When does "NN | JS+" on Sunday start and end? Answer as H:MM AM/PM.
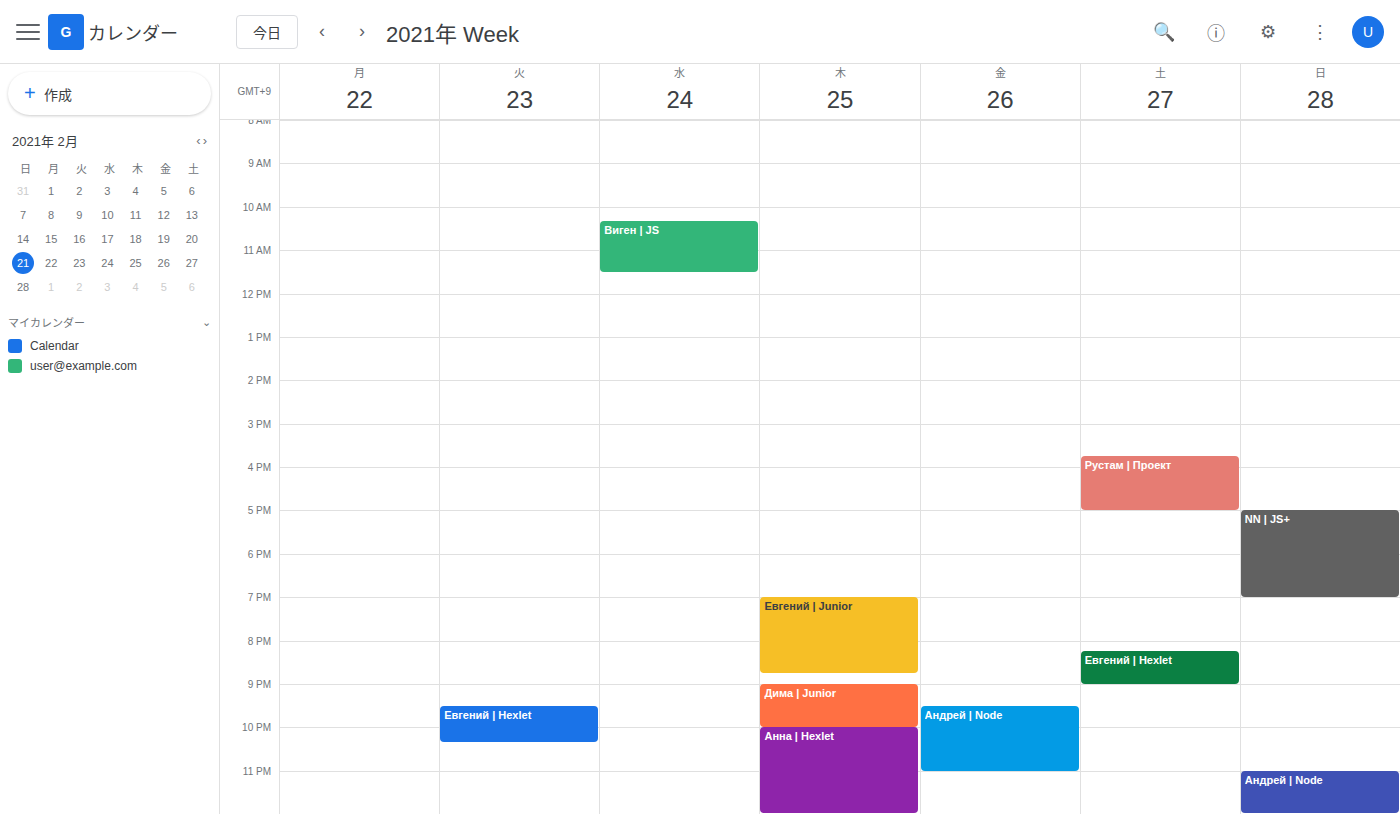
5:00 PM to 7:00 PM